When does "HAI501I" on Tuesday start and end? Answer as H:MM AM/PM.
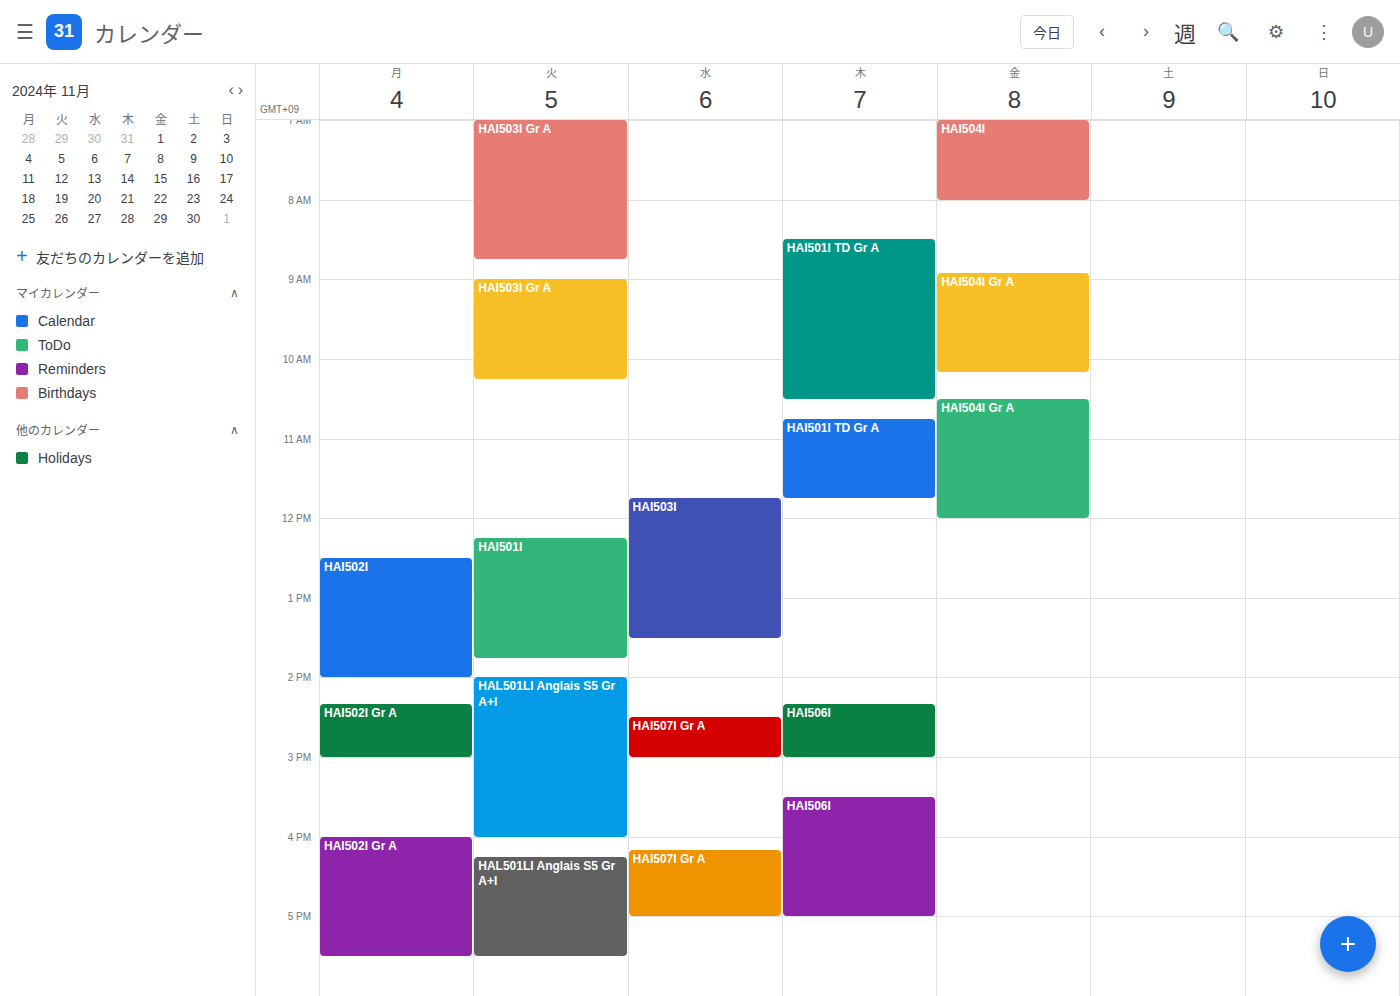
12:15 PM to 1:45 PM